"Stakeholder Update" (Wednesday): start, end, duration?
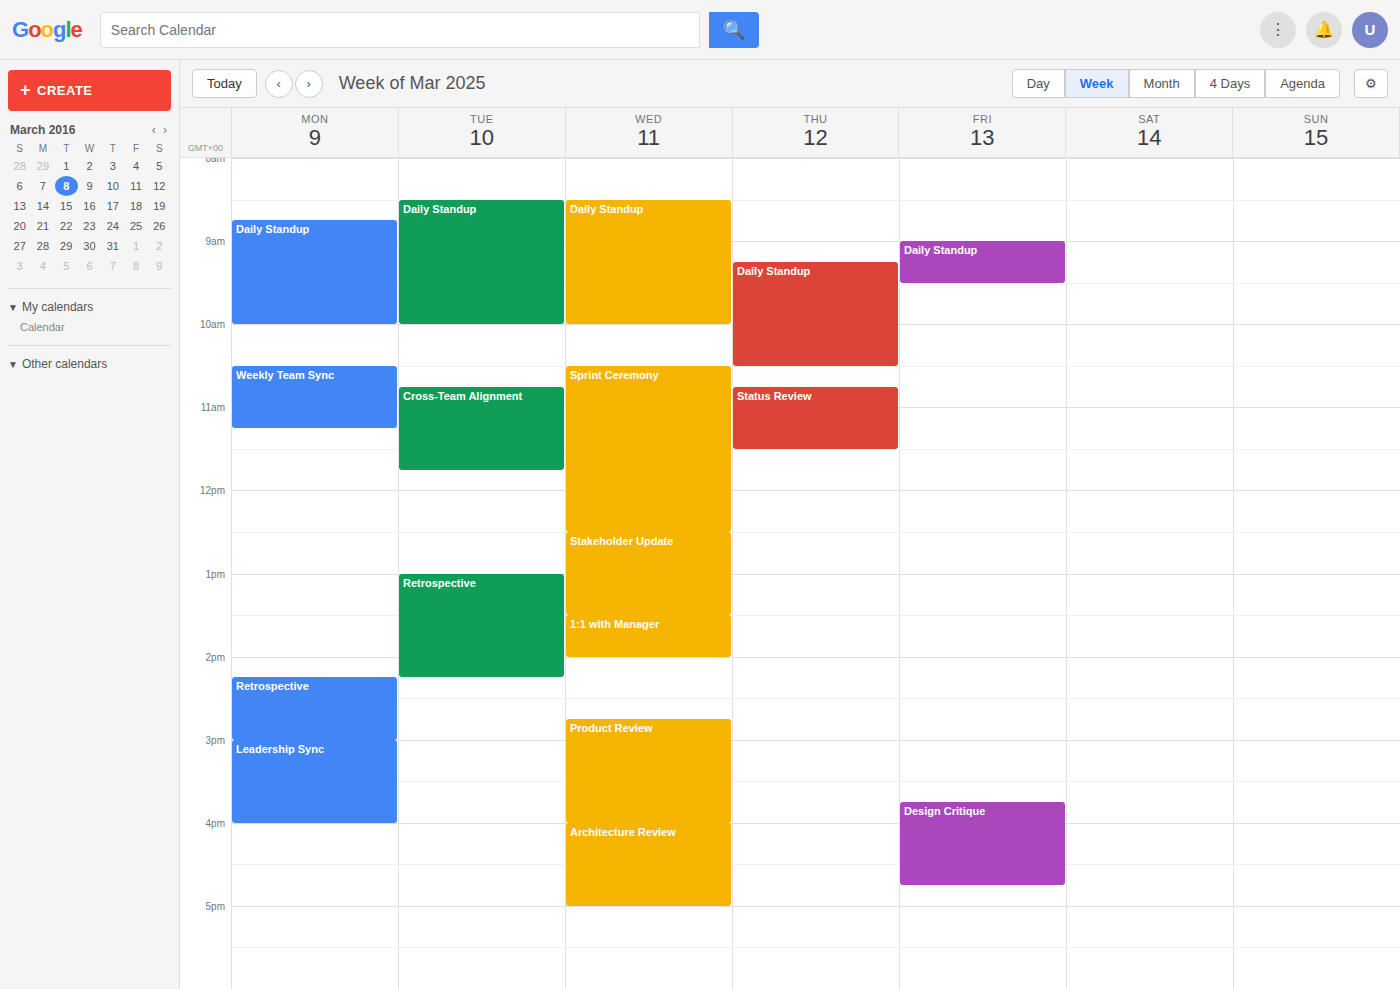
12:30 PM to 1:30 PM, 1 hour